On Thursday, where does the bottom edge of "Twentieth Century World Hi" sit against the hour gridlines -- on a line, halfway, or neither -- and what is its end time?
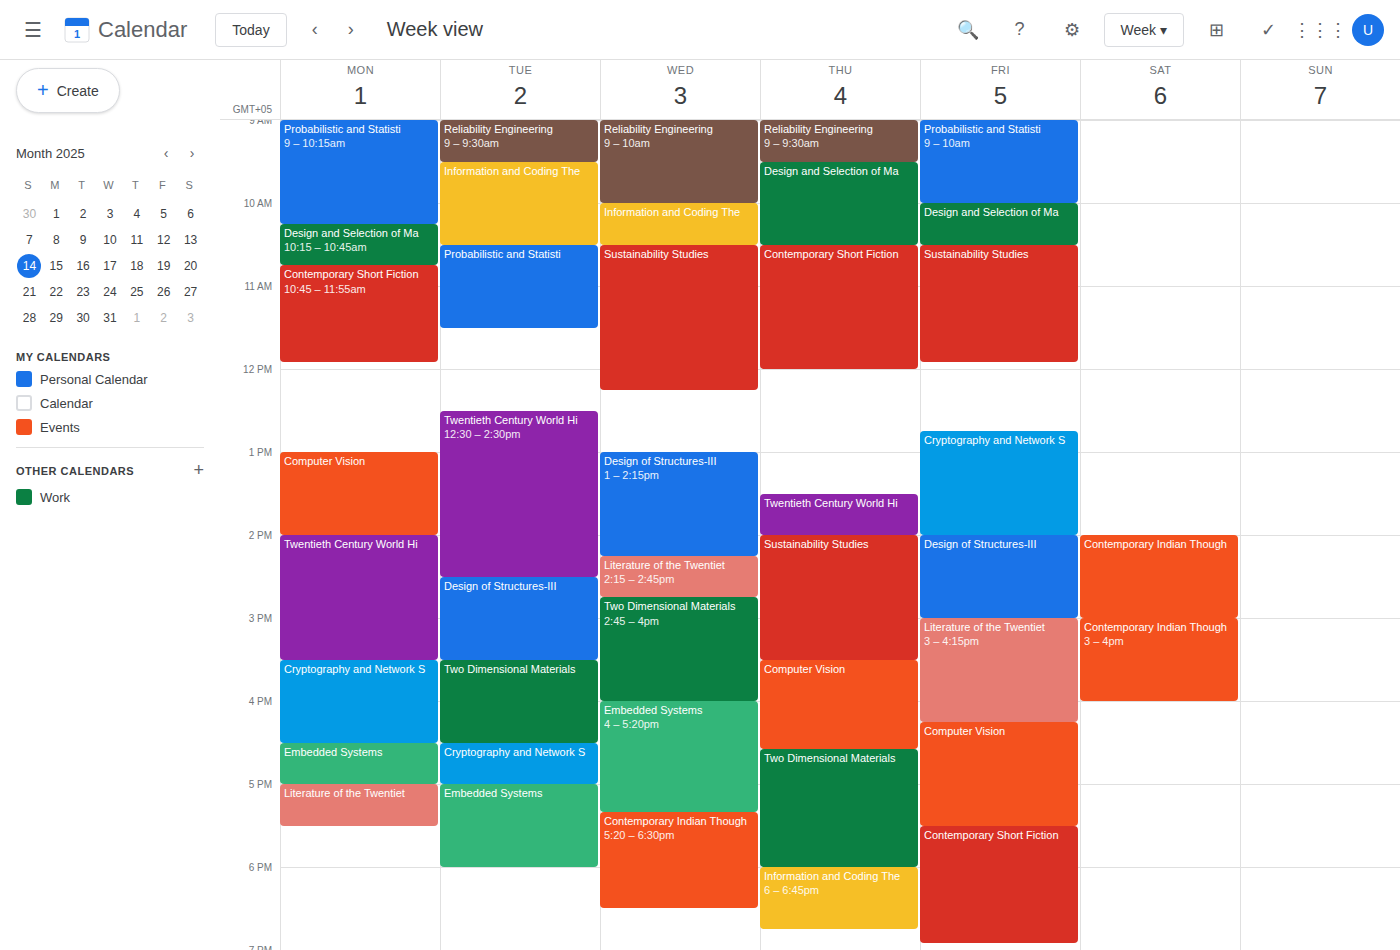
2:00 PM -- exactly on the 2 PM line.